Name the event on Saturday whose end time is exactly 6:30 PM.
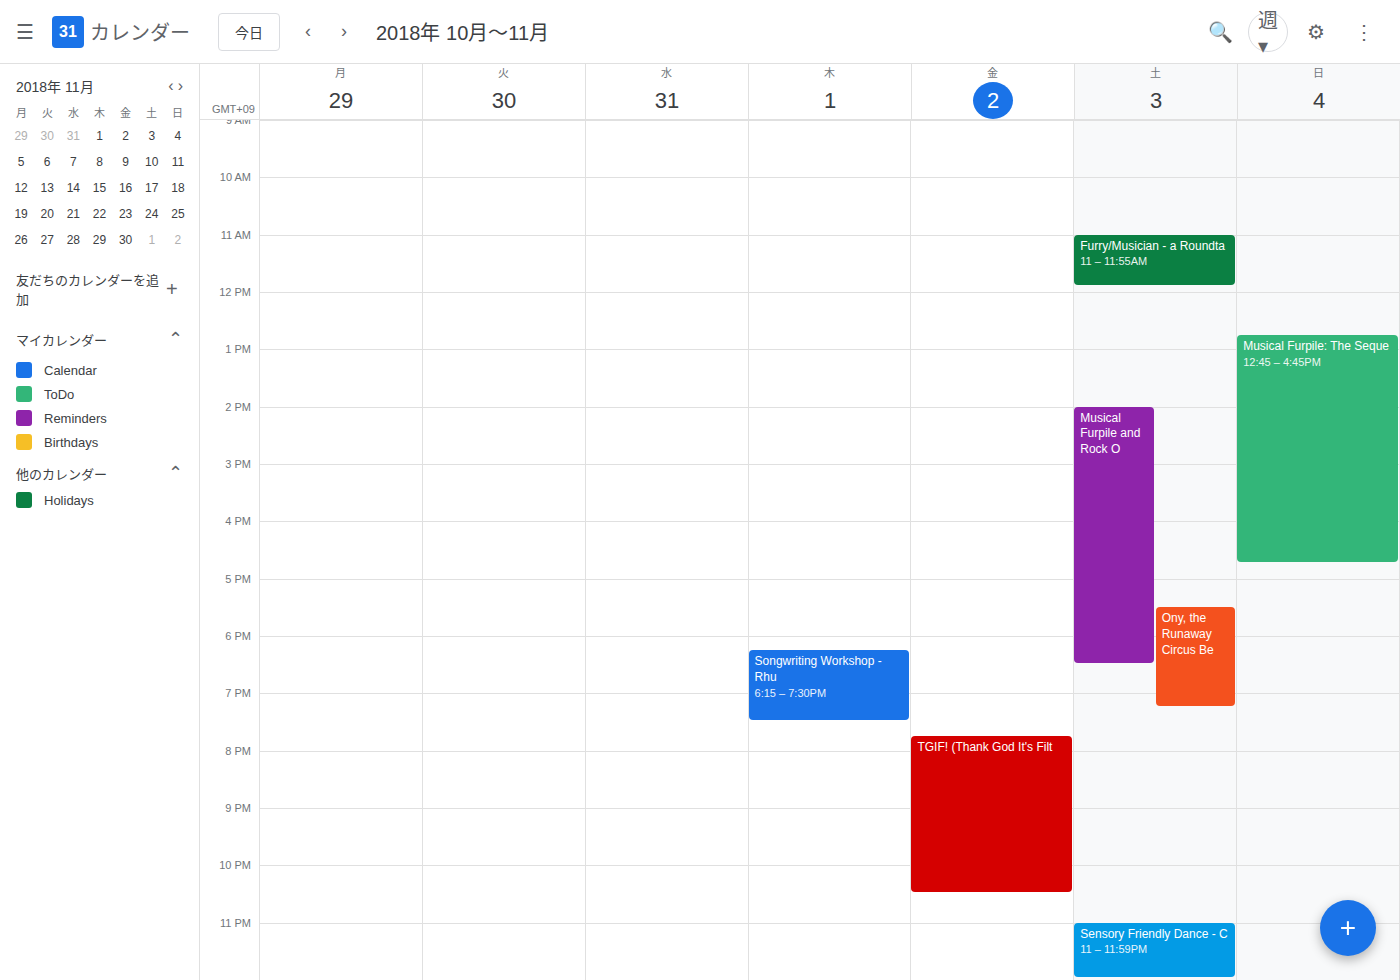
"Musical Furpile and Rock O"